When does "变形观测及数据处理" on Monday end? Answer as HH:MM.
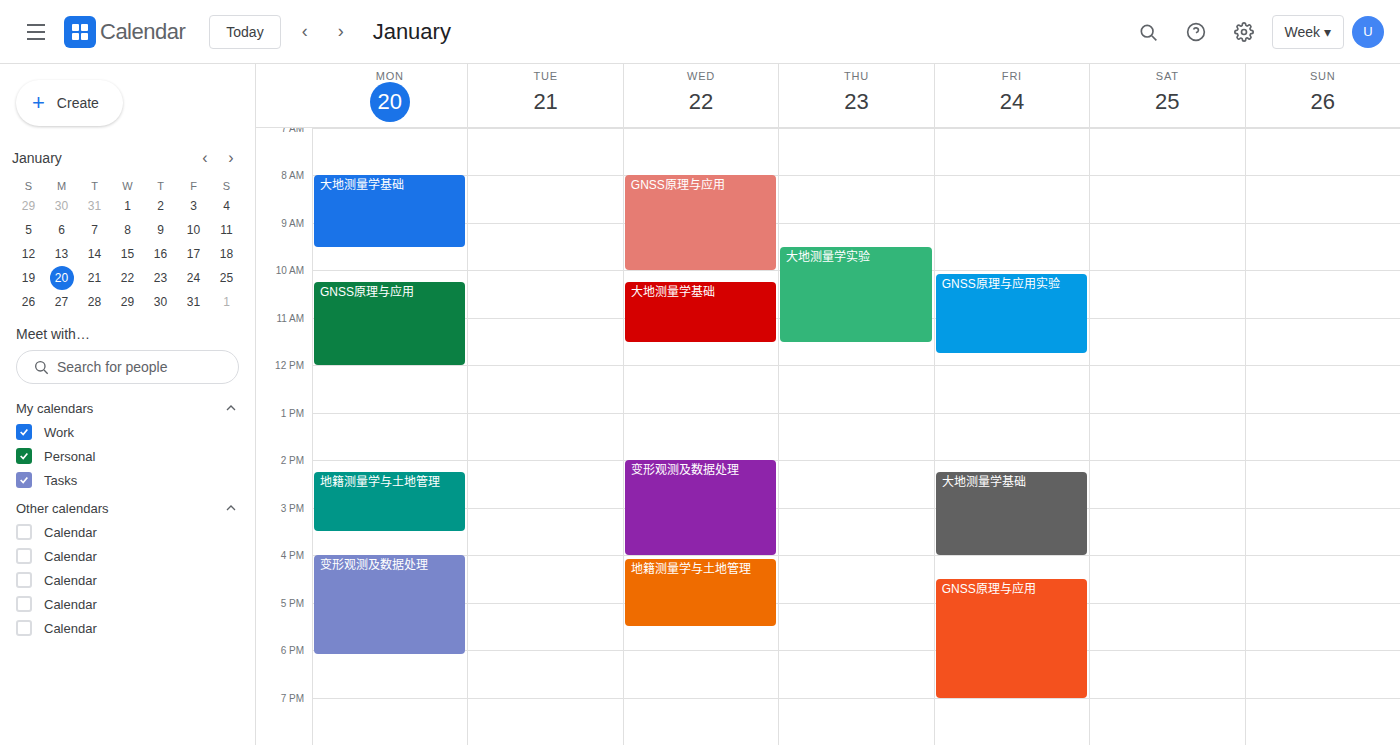
18:05